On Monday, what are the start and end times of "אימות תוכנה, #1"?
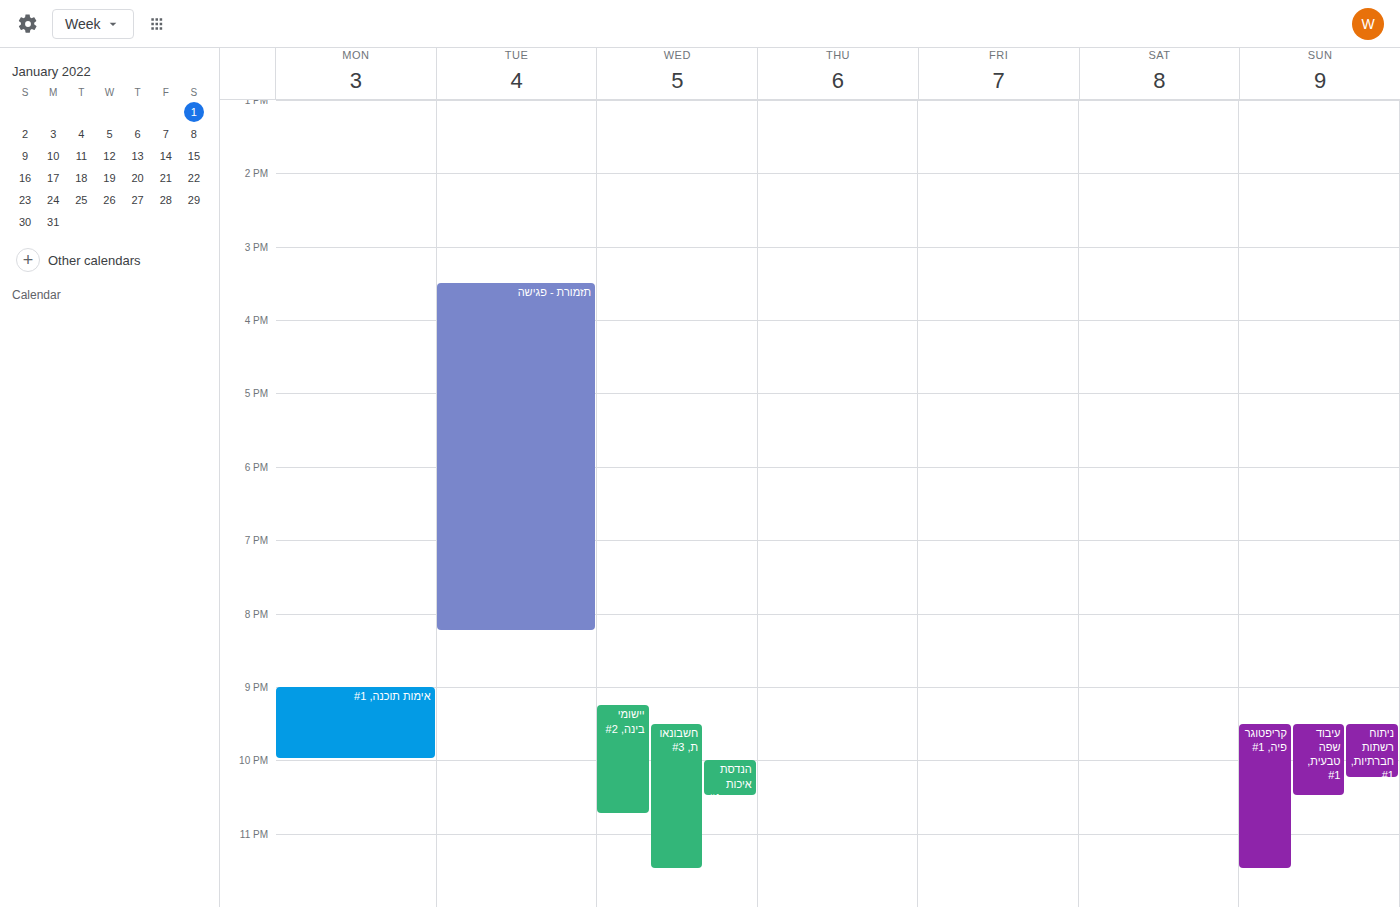
9:00 PM to 10:00 PM